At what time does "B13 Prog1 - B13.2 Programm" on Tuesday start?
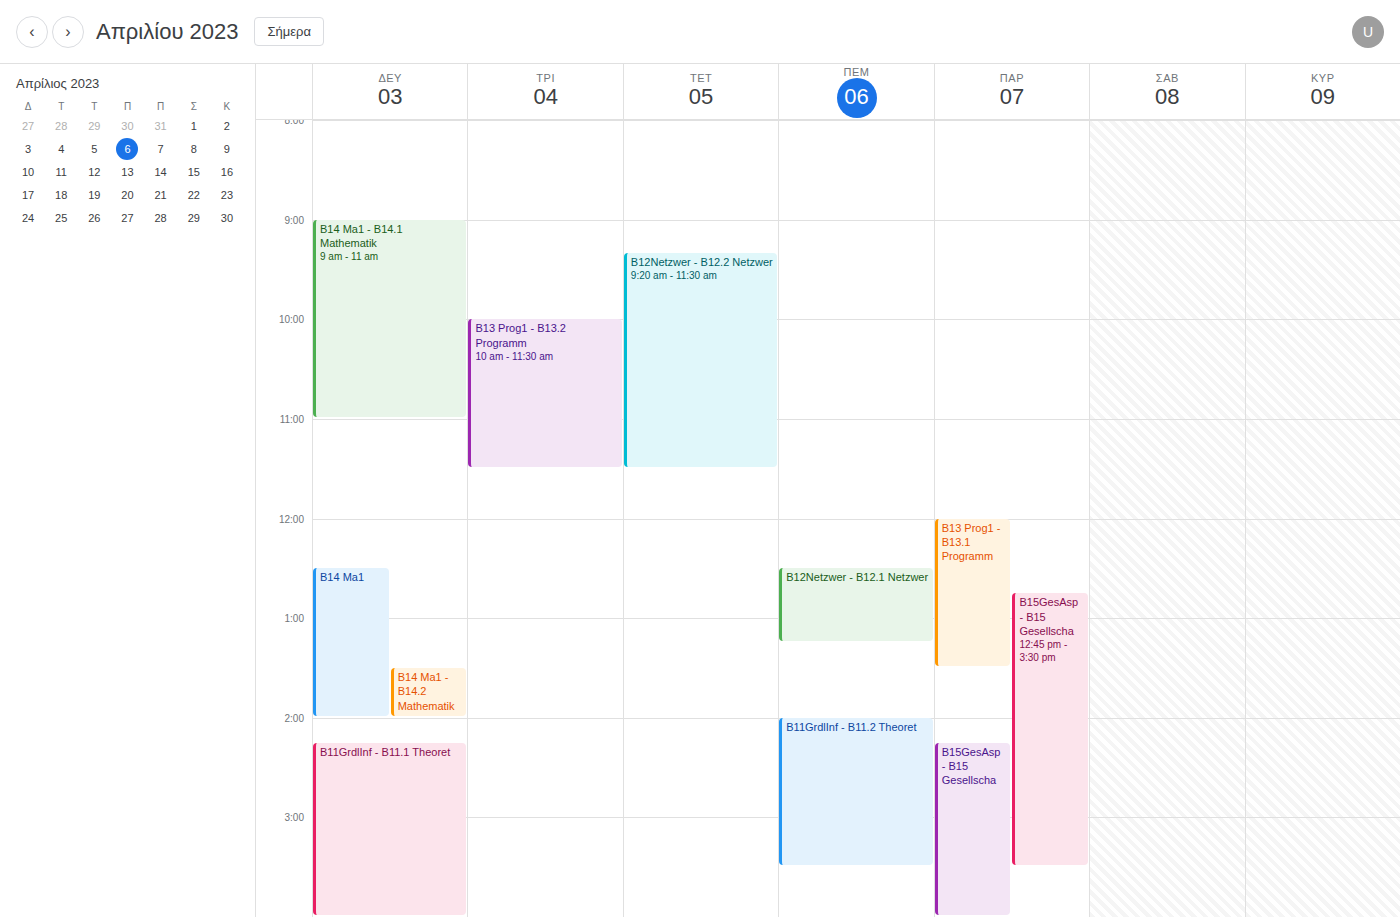
10:00